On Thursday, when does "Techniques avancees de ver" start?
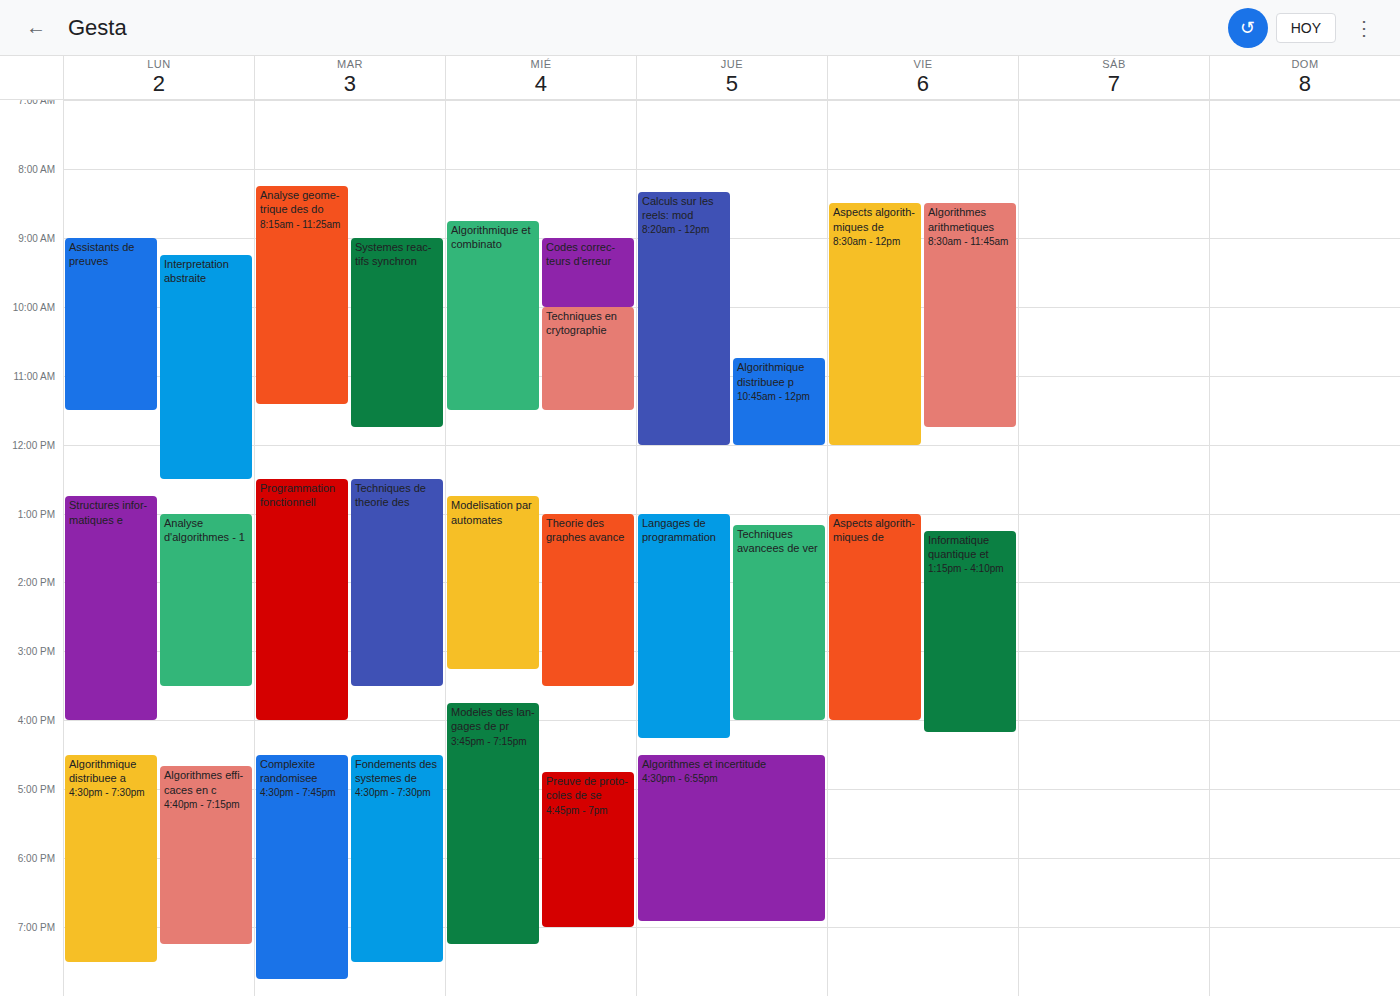
13:10